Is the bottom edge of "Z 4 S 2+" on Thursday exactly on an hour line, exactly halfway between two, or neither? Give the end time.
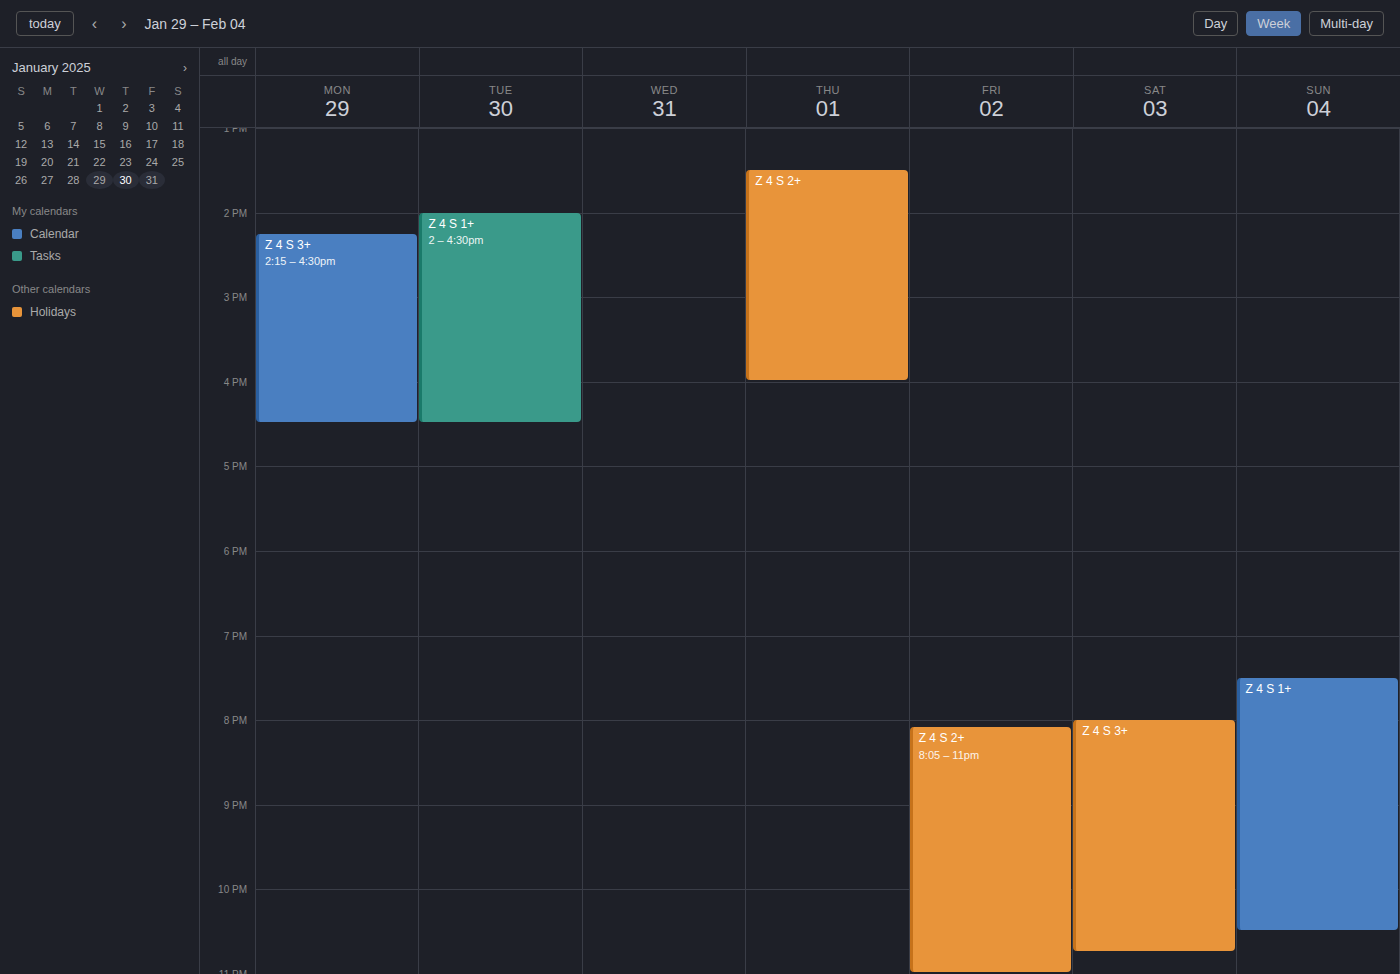
4:00 PM -- exactly on the 4 PM line.